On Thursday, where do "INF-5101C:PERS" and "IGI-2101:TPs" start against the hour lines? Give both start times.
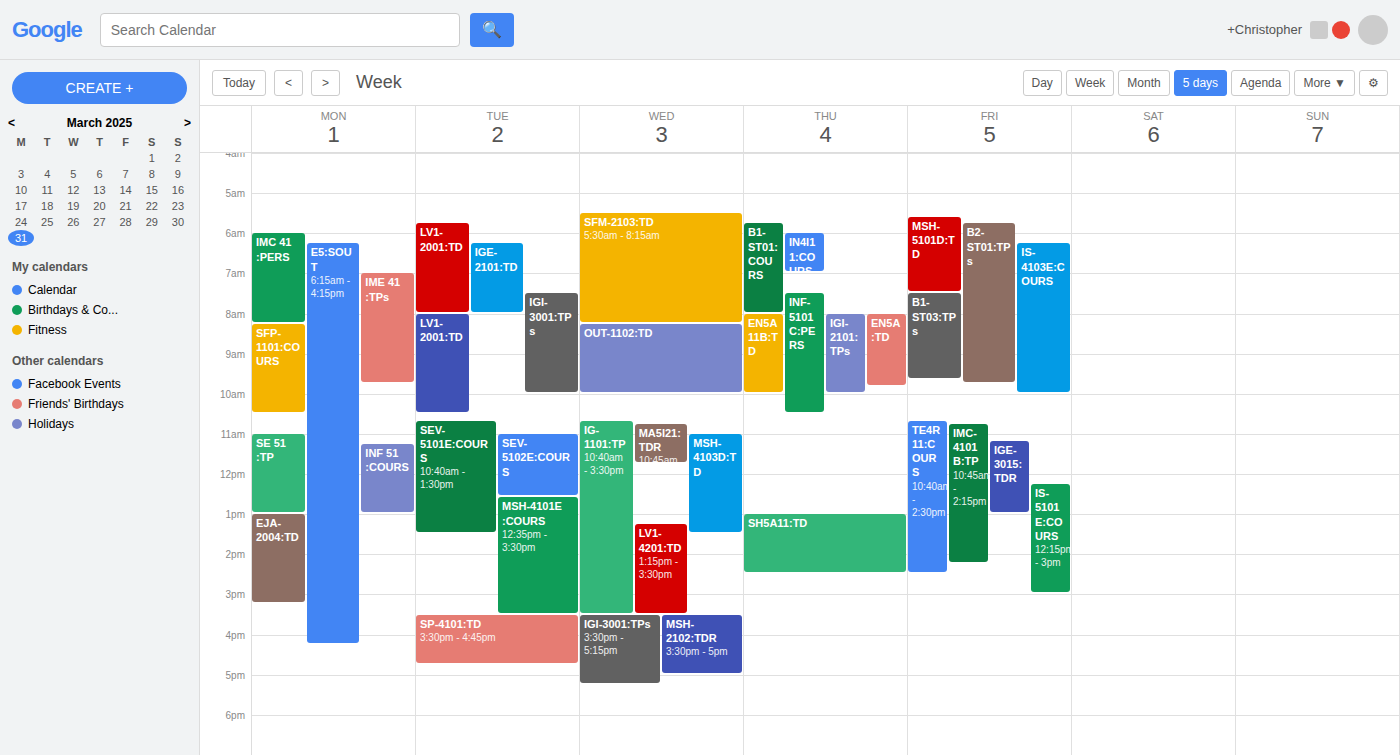
"INF-5101C:PERS": 7:30 AM, halfway between the 7 AM and 8 AM lines. "IGI-2101:TPs": 8:00 AM, exactly on the 8 AM line.